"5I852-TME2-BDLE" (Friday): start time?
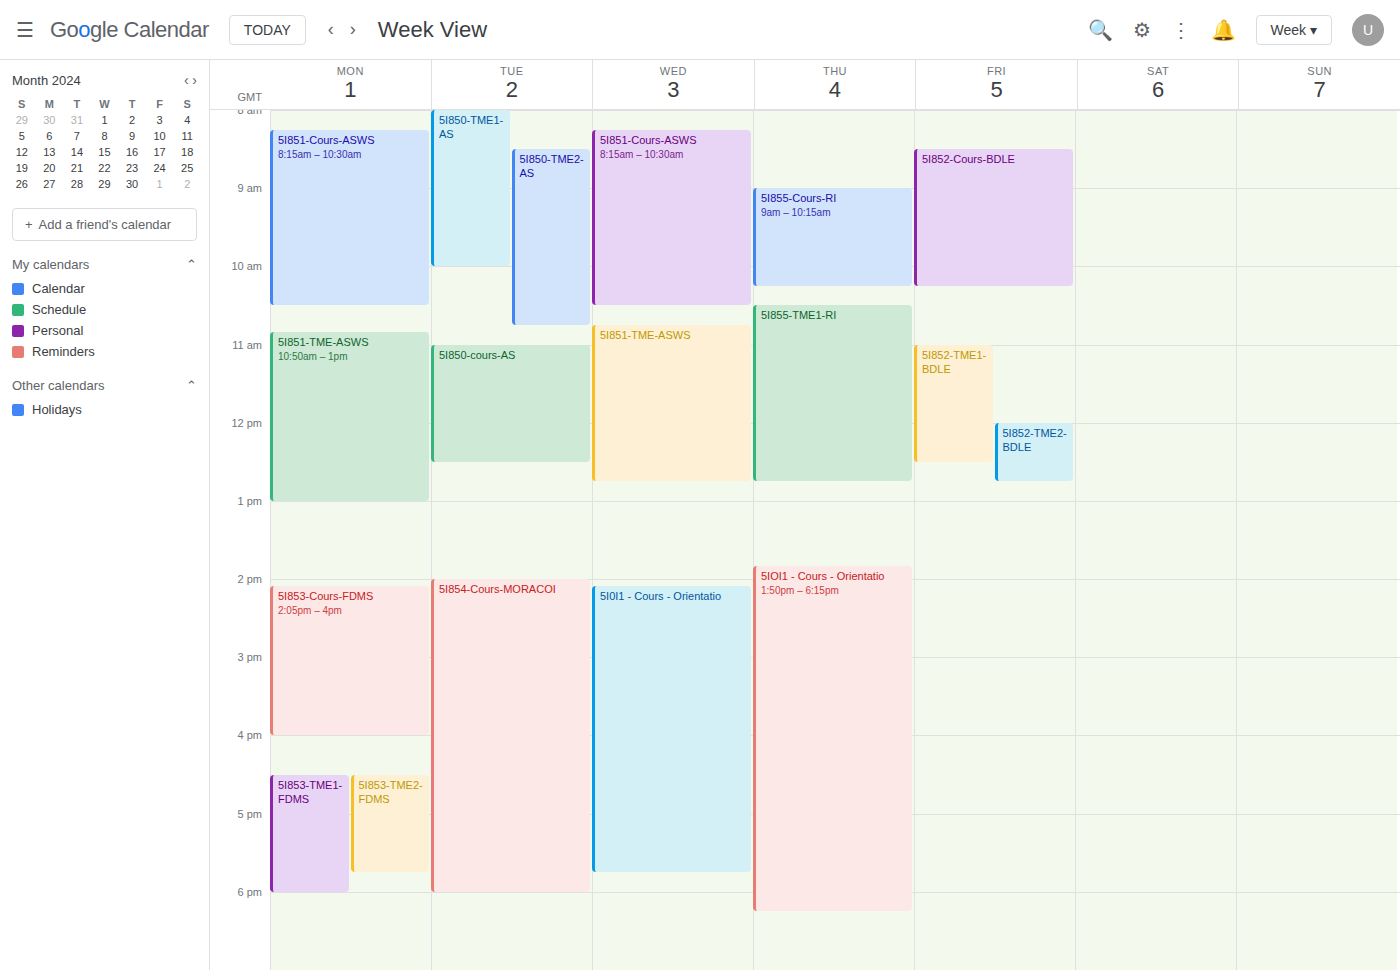
12:00 PM